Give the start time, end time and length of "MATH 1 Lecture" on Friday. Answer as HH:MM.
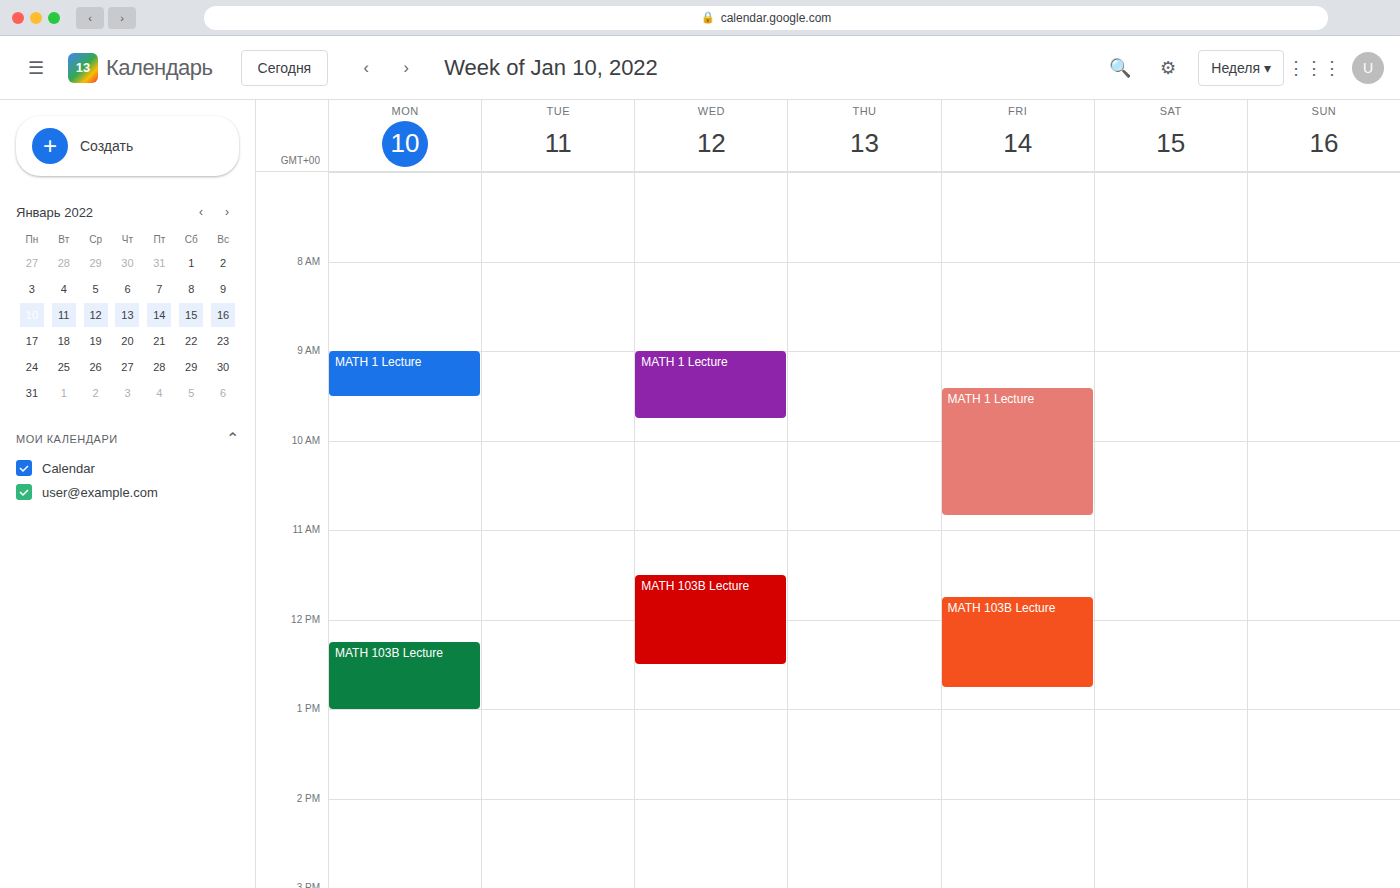
09:25 to 10:50, 1 hour 25 minutes